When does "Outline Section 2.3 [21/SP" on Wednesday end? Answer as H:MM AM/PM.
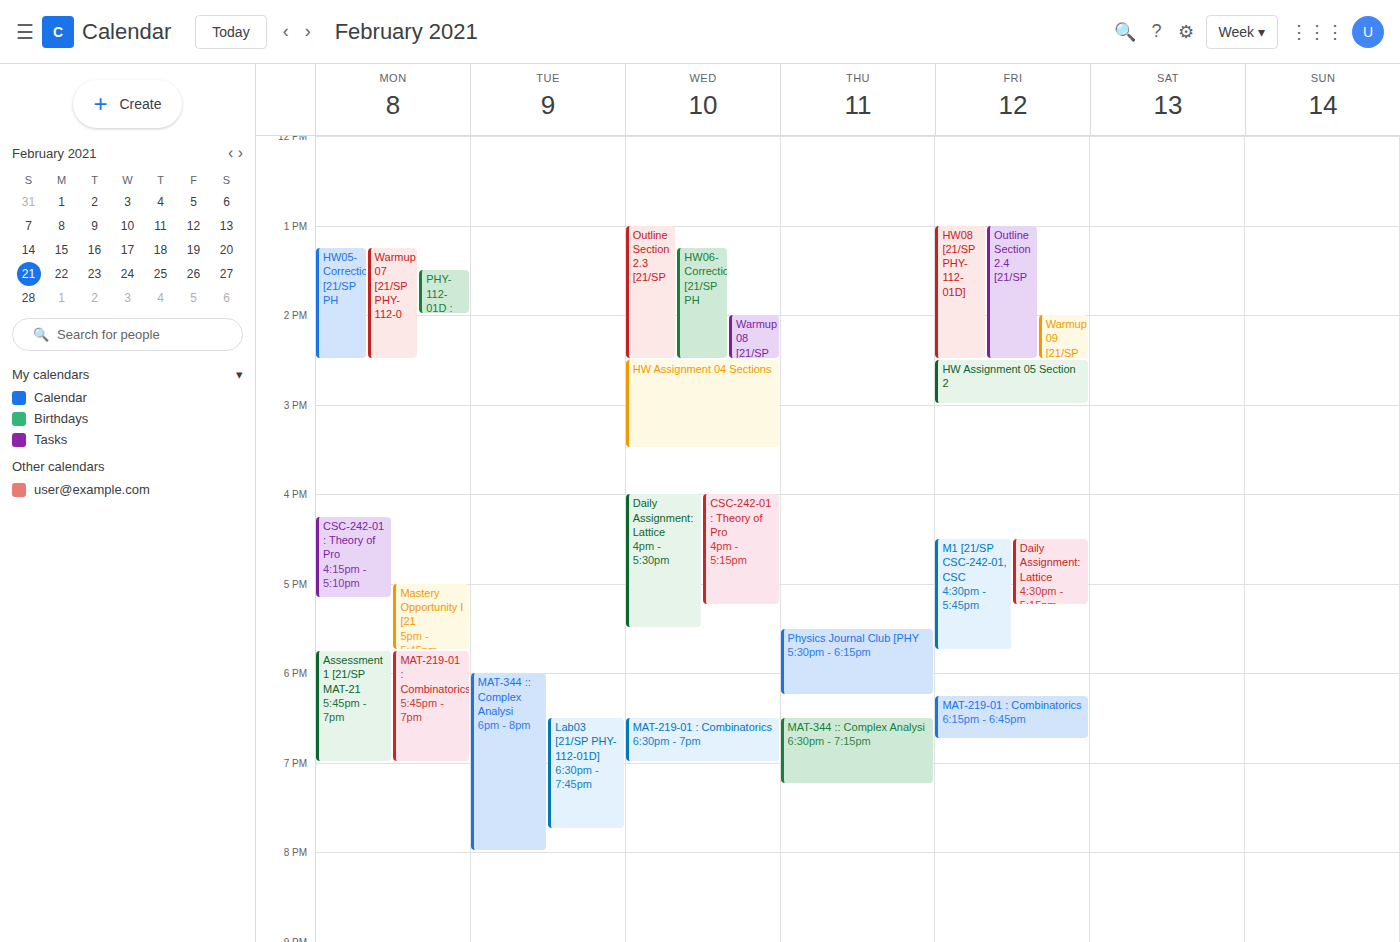
2:30 PM